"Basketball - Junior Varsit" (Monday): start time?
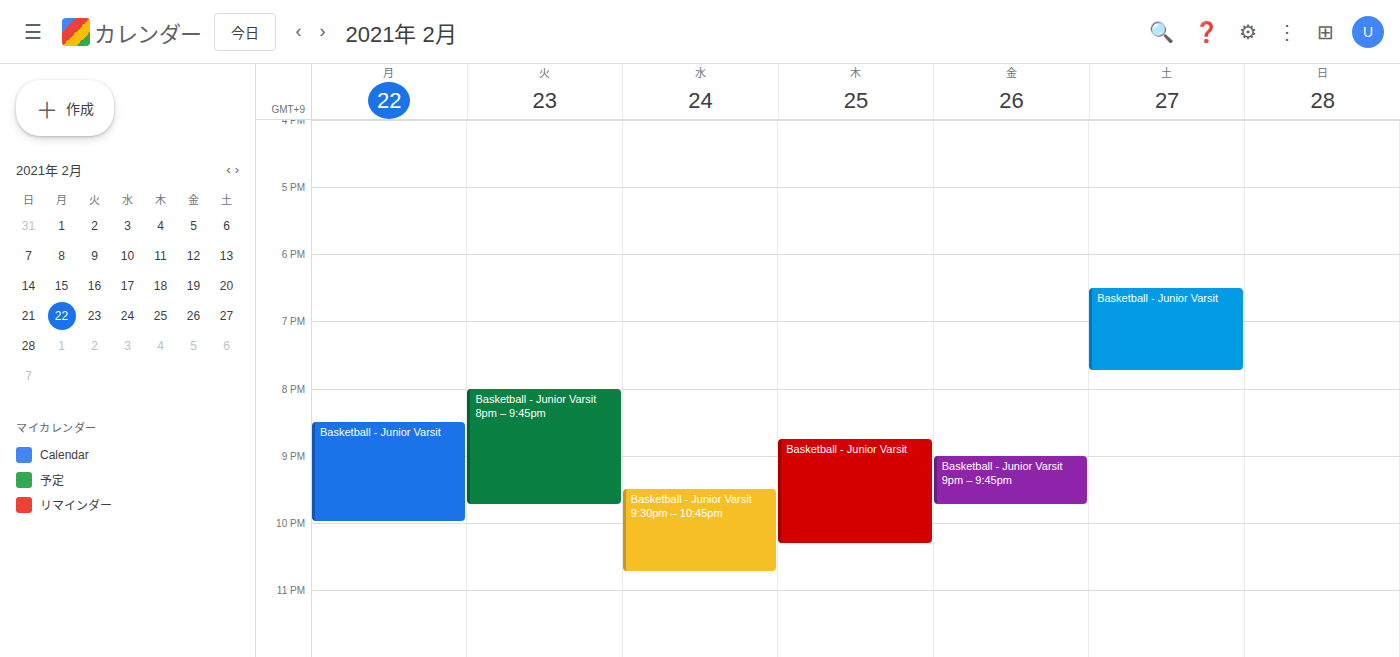
8:30 PM